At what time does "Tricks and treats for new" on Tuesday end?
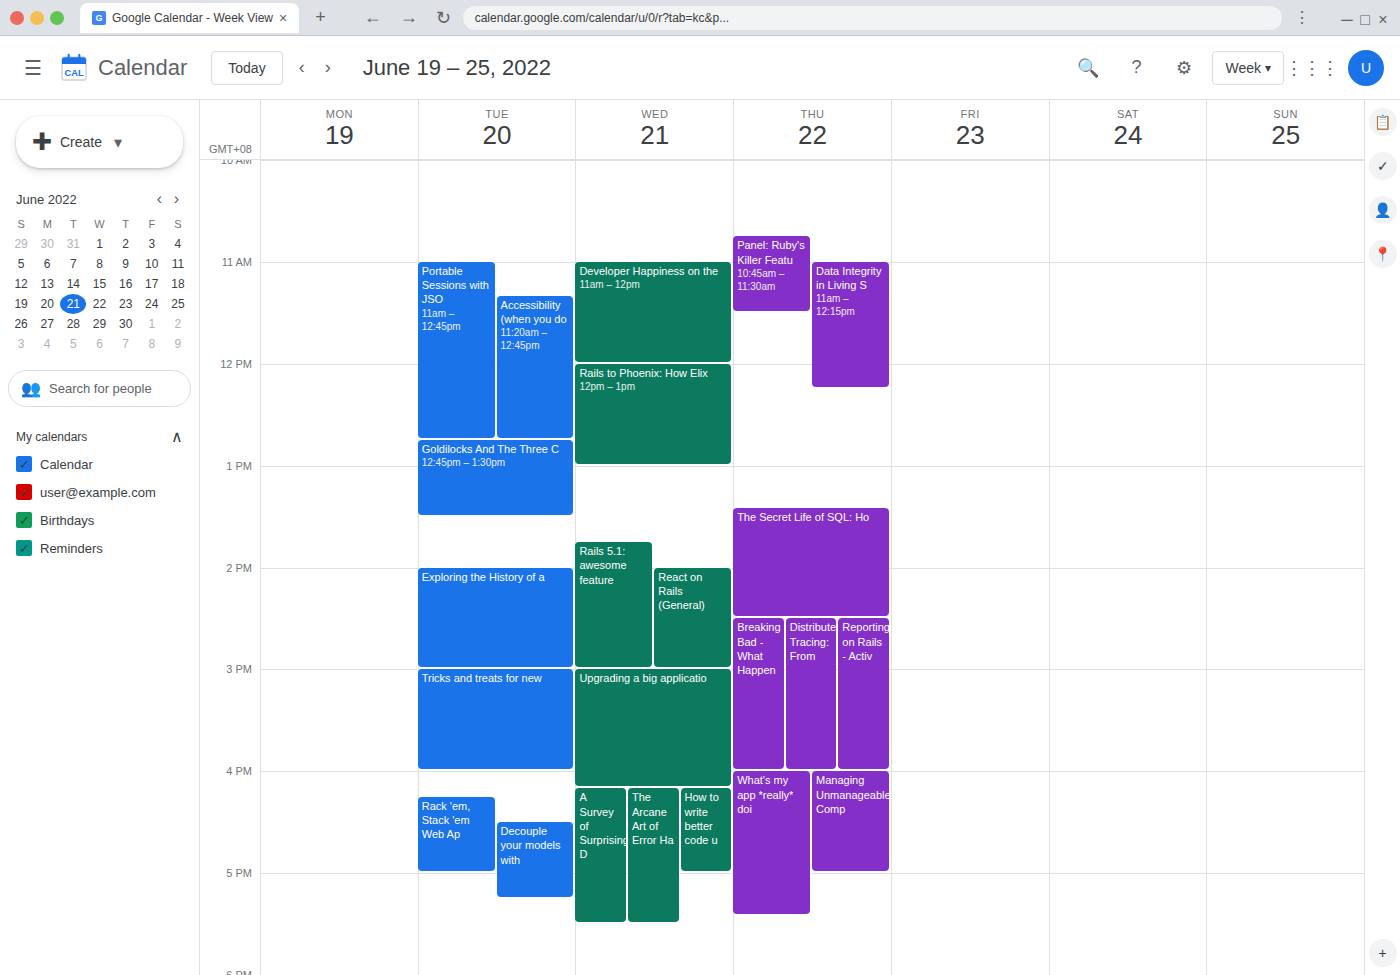
16:00